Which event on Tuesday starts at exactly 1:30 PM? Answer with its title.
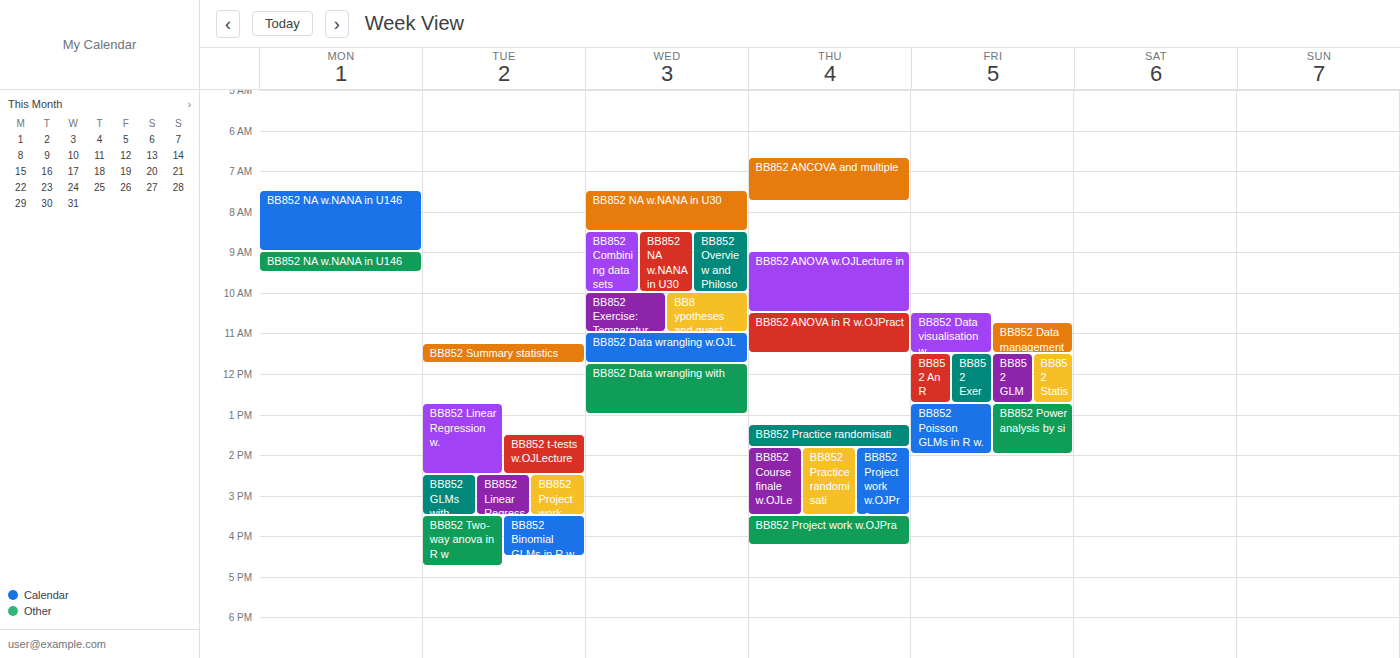
"BB852 t-tests w.OJLecture"